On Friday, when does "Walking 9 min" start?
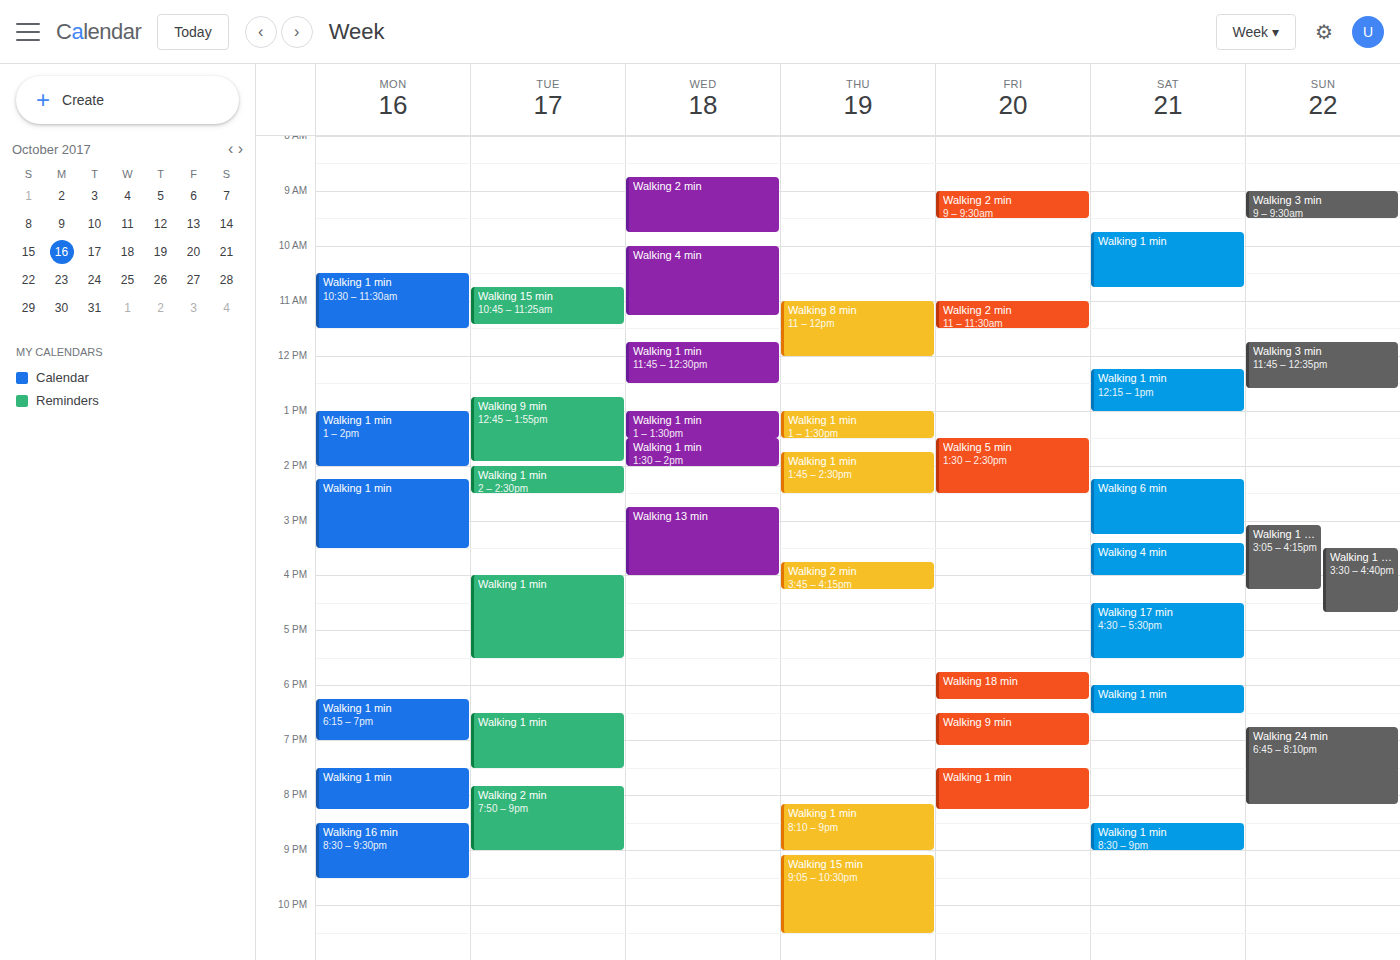
6:30 PM